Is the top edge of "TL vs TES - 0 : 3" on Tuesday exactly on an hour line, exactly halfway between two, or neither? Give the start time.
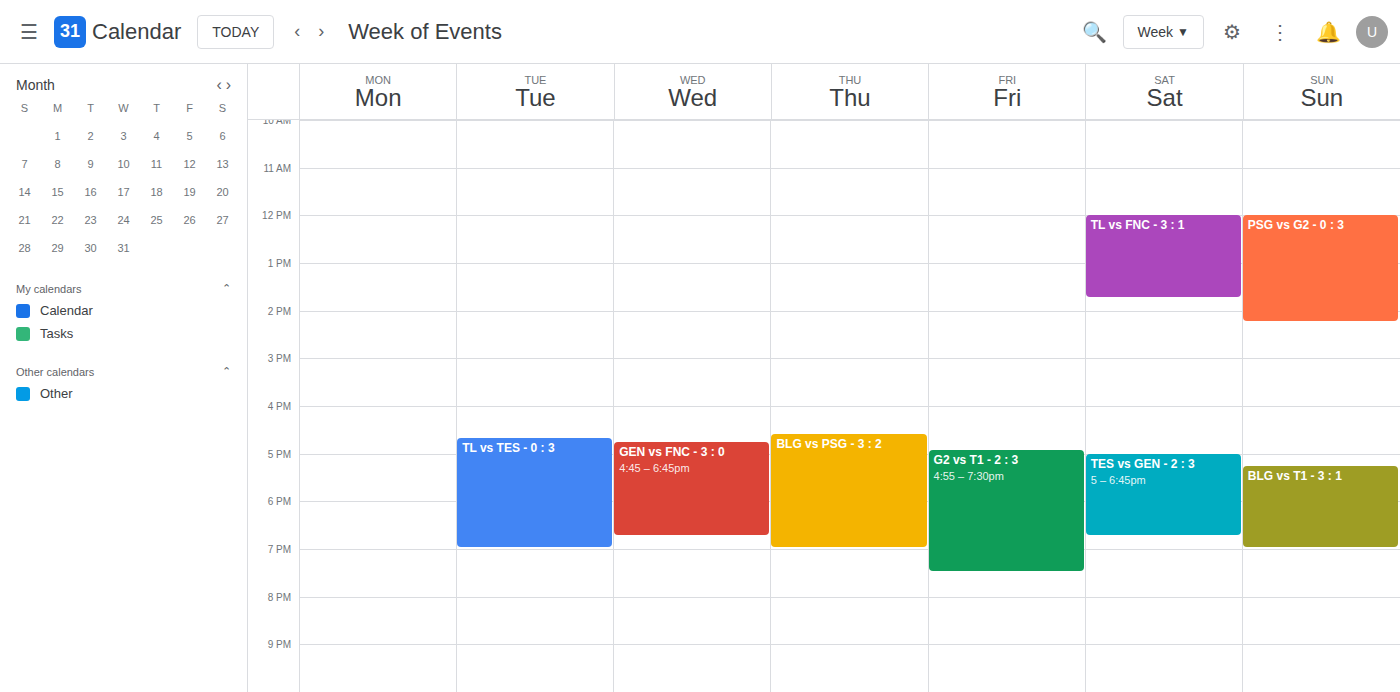
4:40 PM -- neither: 40 minutes below the 4 PM line and 20 minutes above the 5 PM line.